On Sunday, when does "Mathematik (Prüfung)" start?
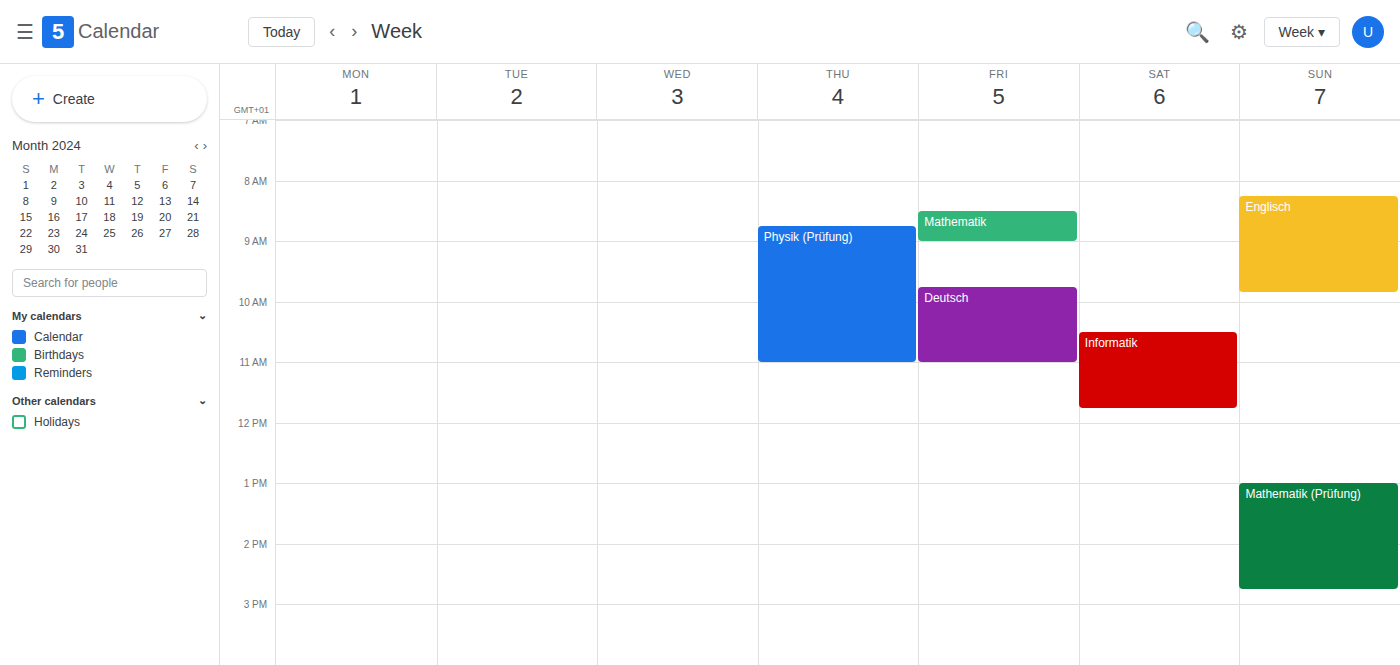
1:00 PM